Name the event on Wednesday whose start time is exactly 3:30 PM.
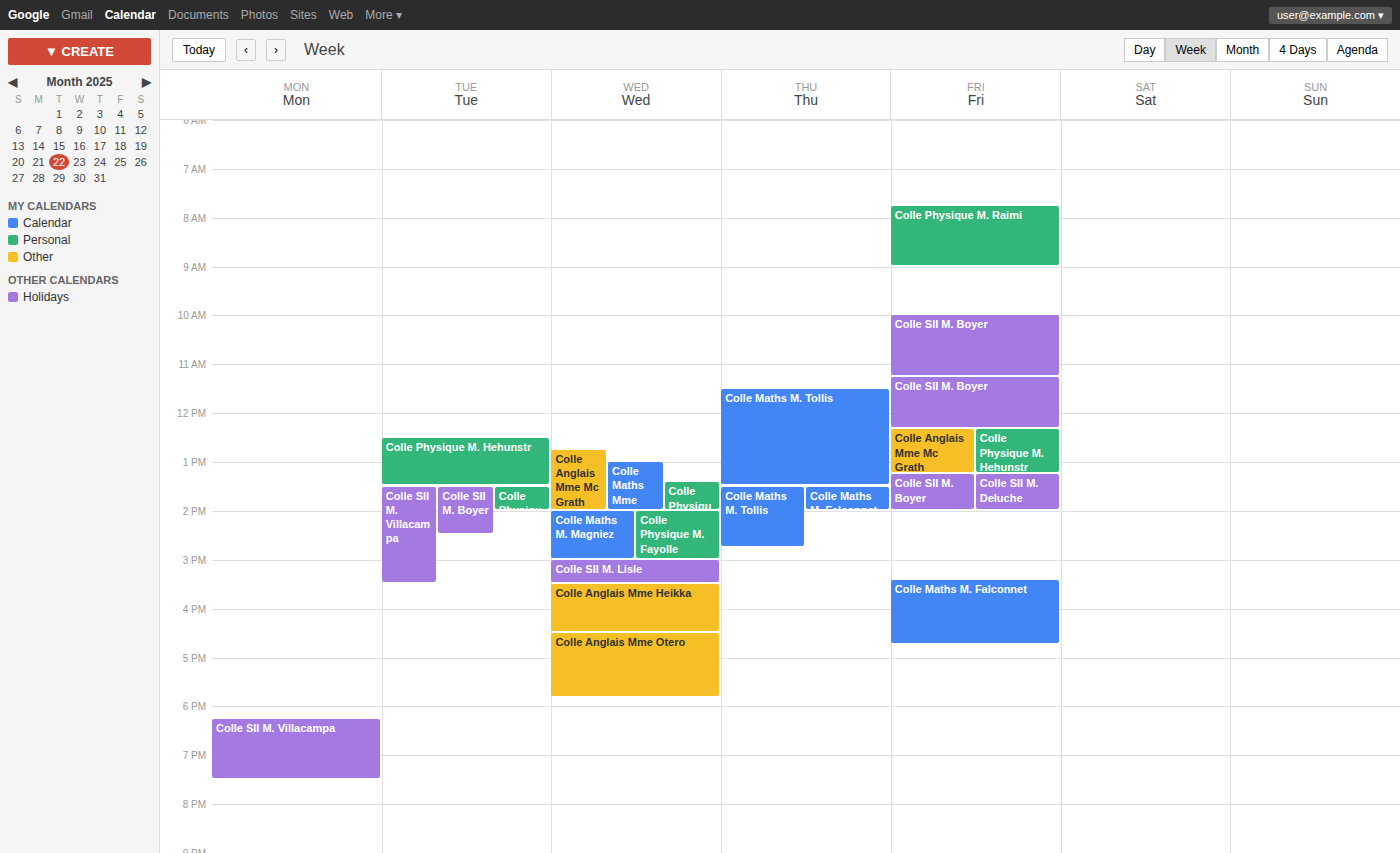
"Colle Anglais Mme Heikka"